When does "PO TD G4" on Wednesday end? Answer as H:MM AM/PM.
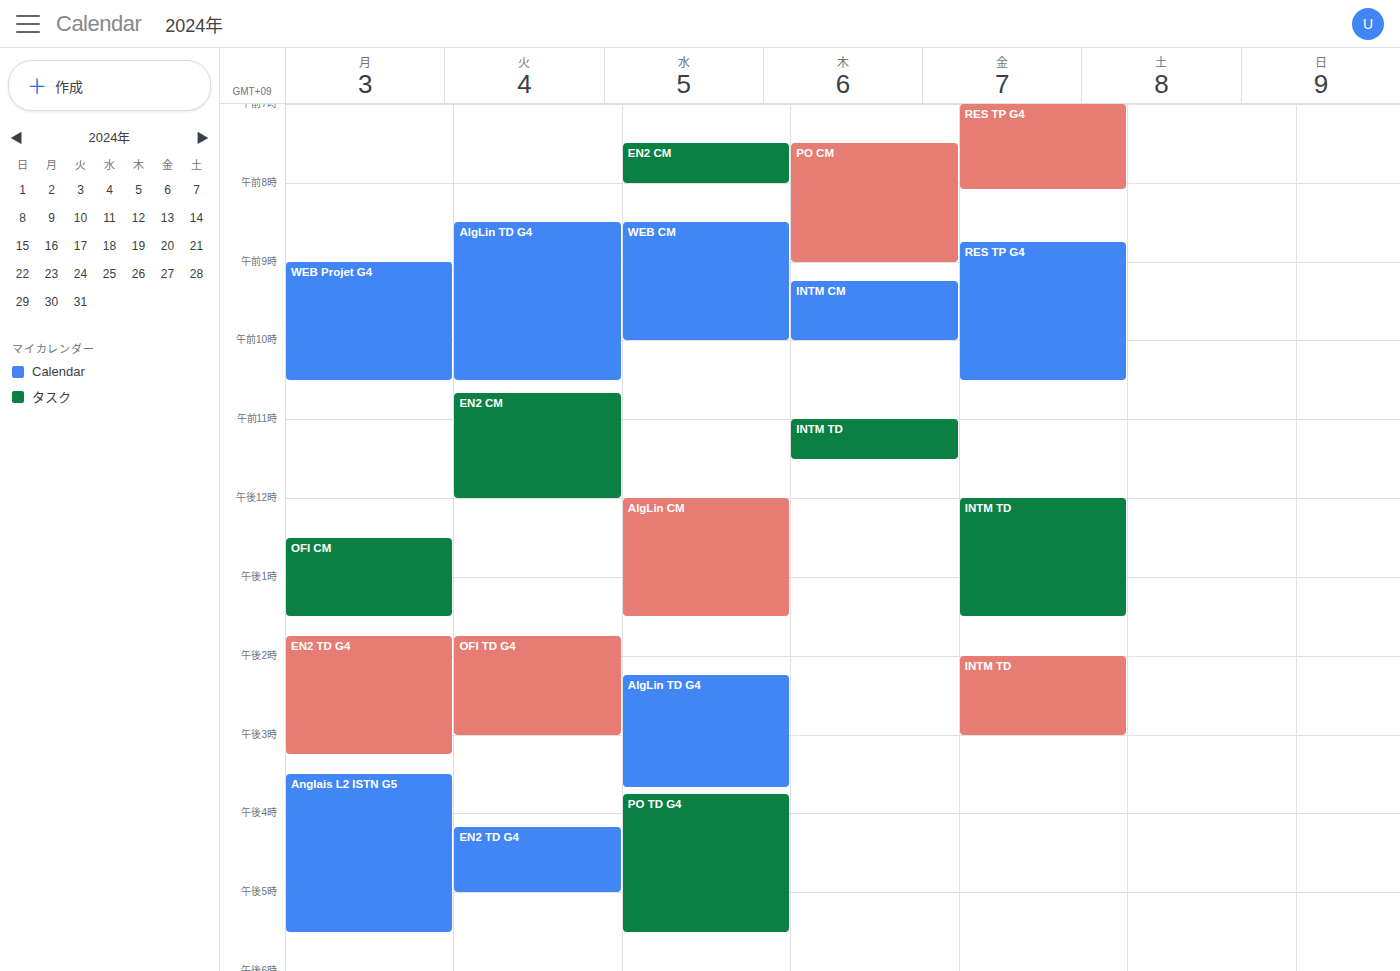
5:30 PM